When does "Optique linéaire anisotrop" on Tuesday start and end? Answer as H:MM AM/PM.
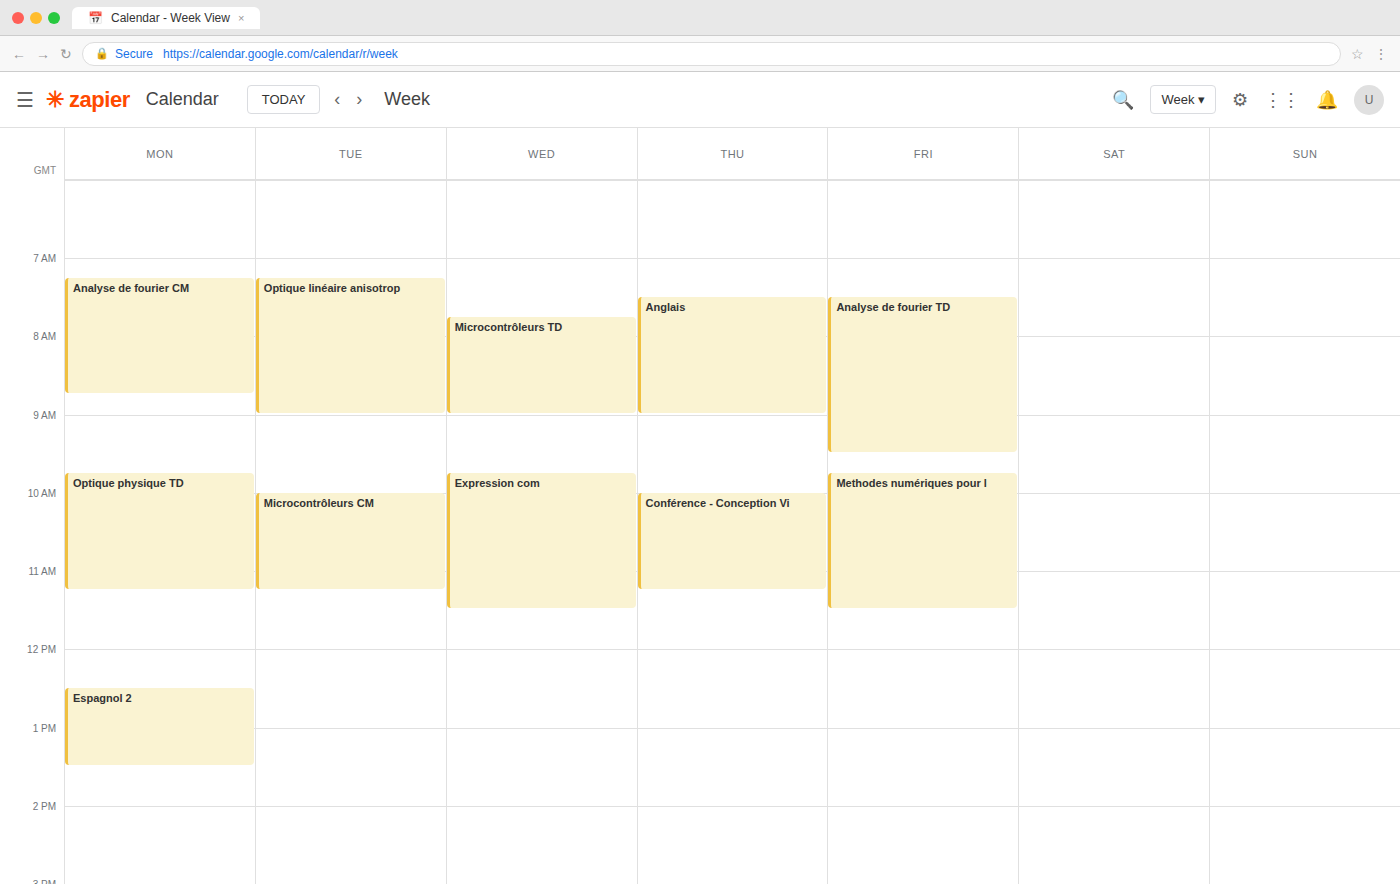
7:15 AM to 9:00 AM